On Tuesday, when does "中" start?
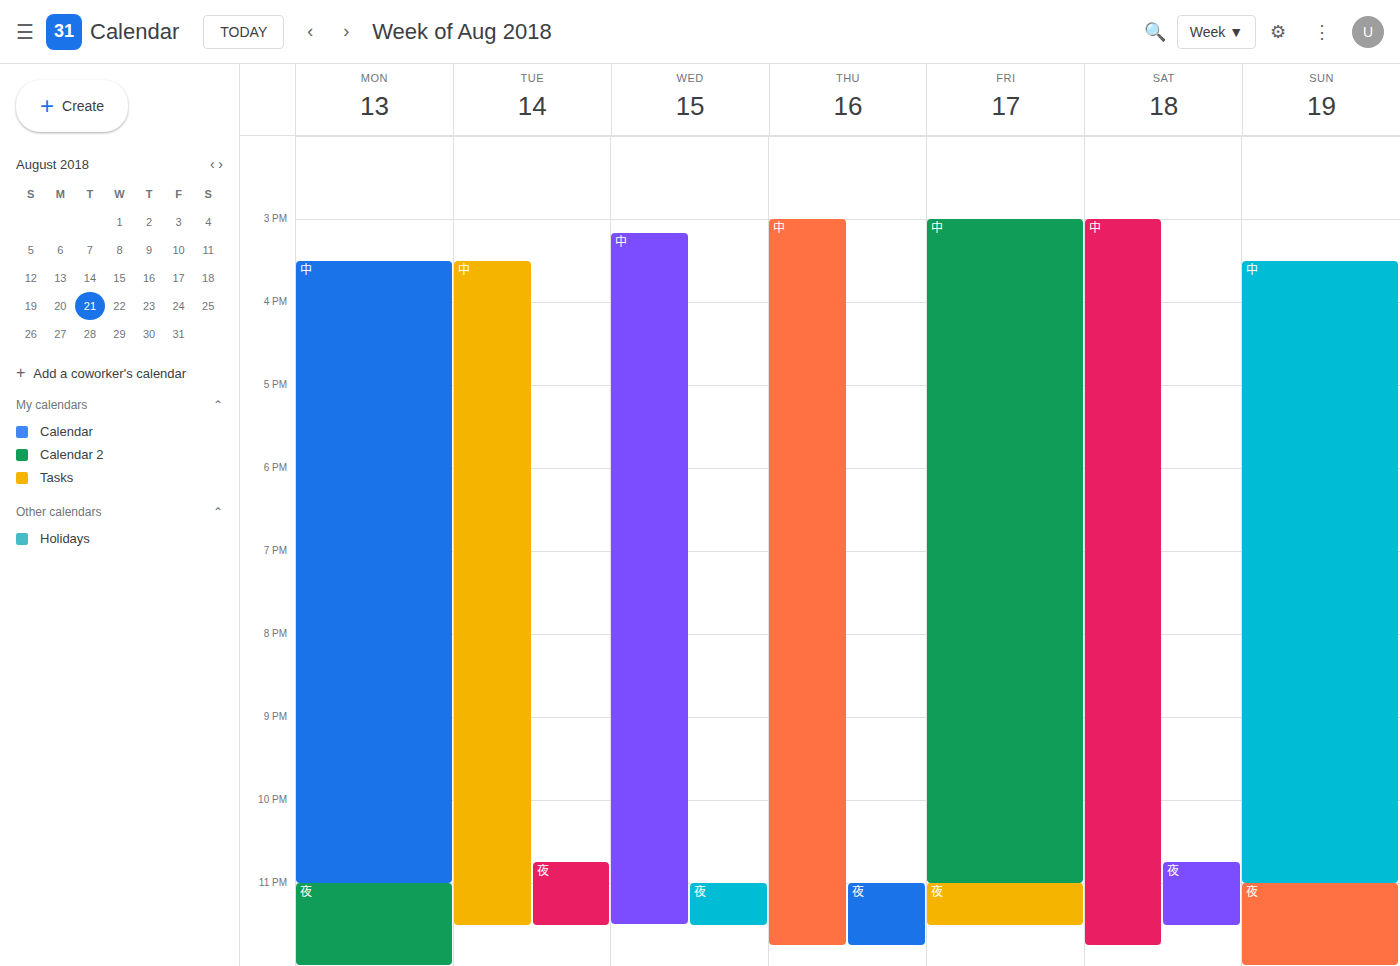
3:30 PM